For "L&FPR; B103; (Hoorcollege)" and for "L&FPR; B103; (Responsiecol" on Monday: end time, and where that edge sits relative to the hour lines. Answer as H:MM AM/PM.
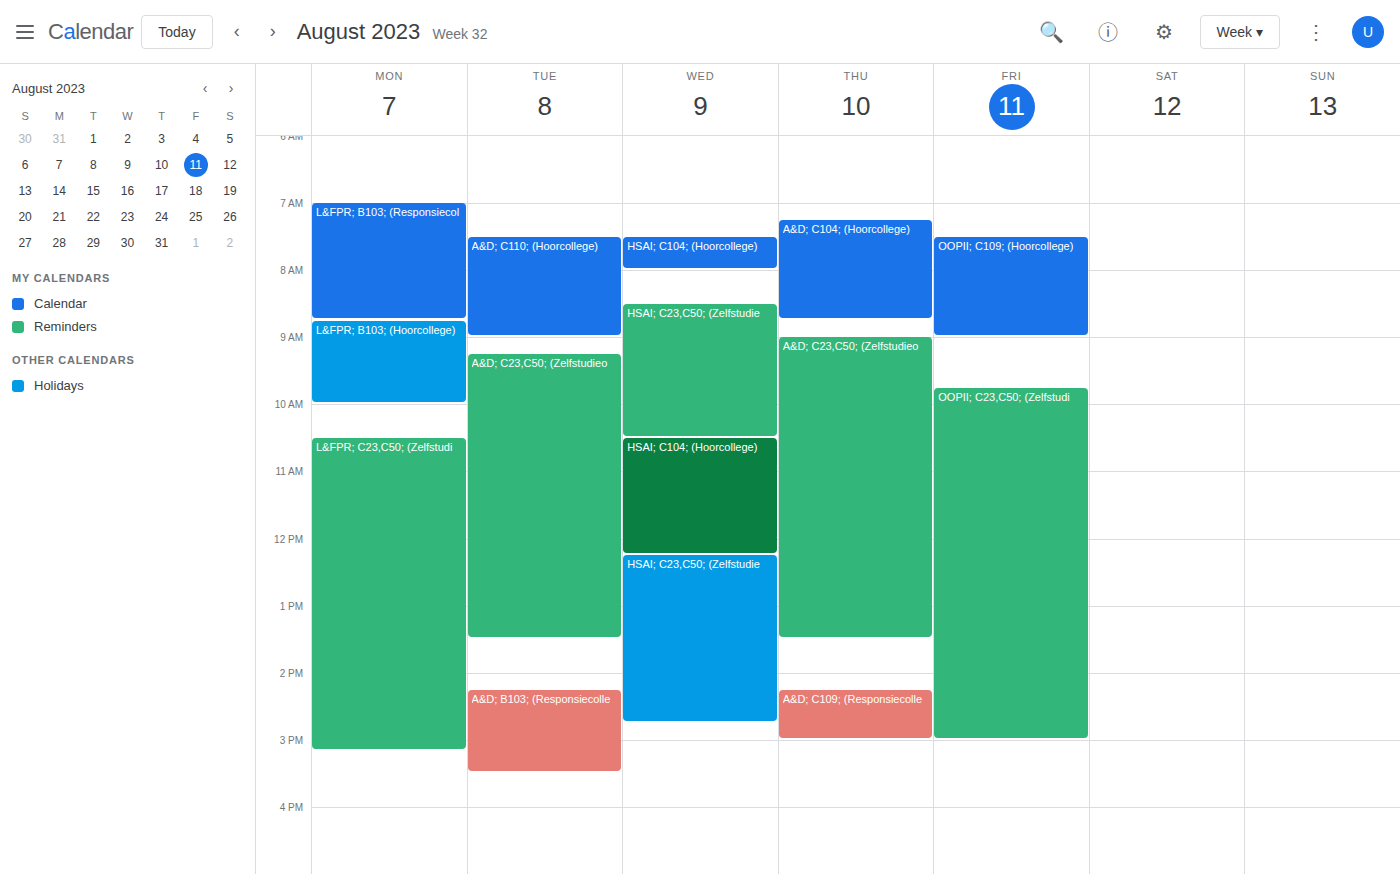
"L&FPR; B103; (Hoorcollege)": 10:00 AM, exactly on the 10 AM line. "L&FPR; B103; (Responsiecol": 8:45 AM, neither: three quarters of the way from the 8 AM line to the 9 AM line.